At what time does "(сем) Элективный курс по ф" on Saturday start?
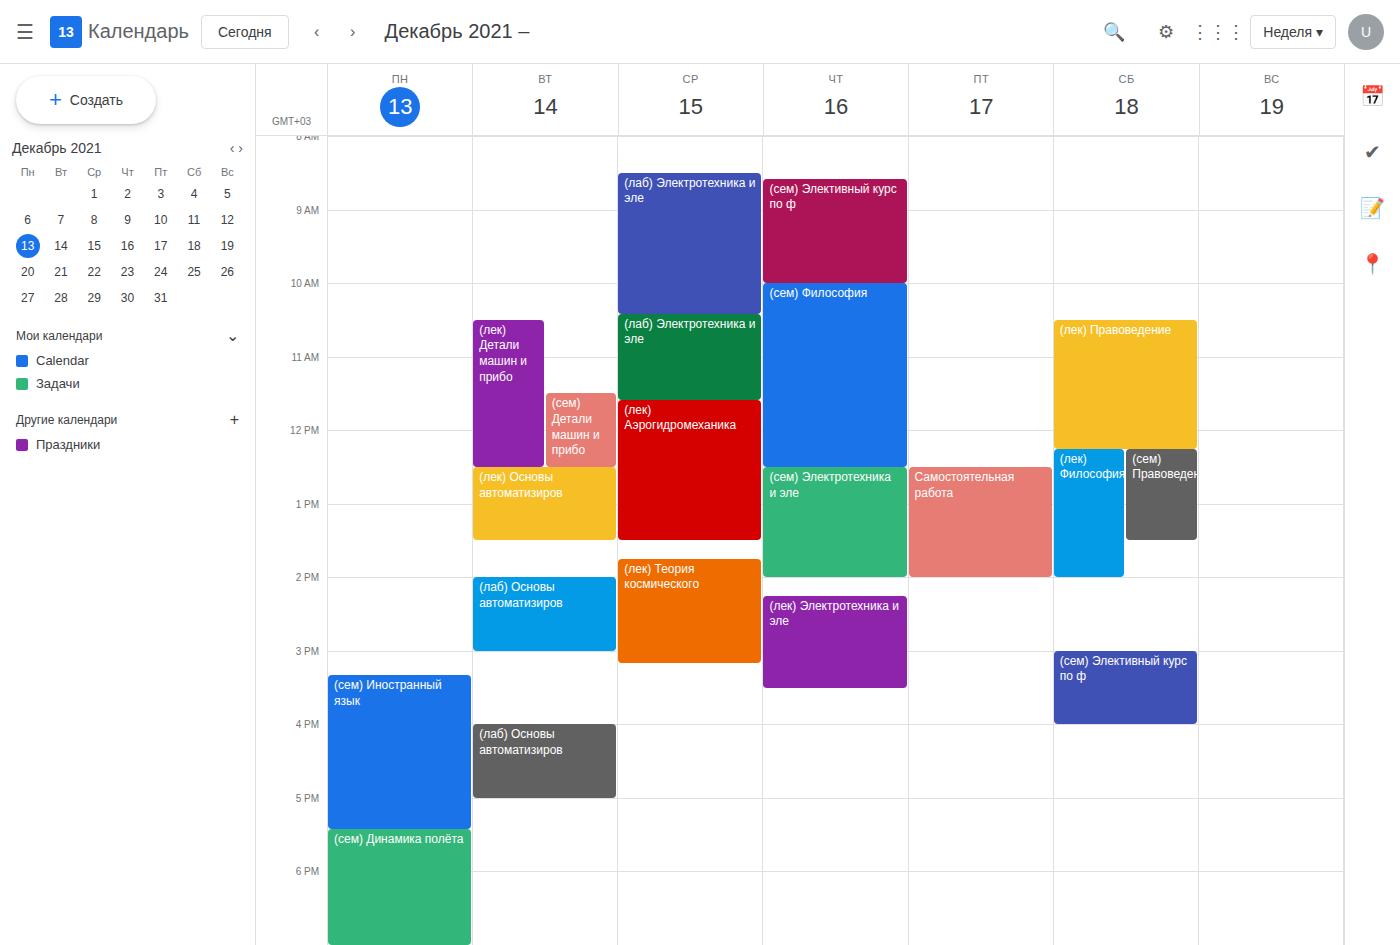
15:00